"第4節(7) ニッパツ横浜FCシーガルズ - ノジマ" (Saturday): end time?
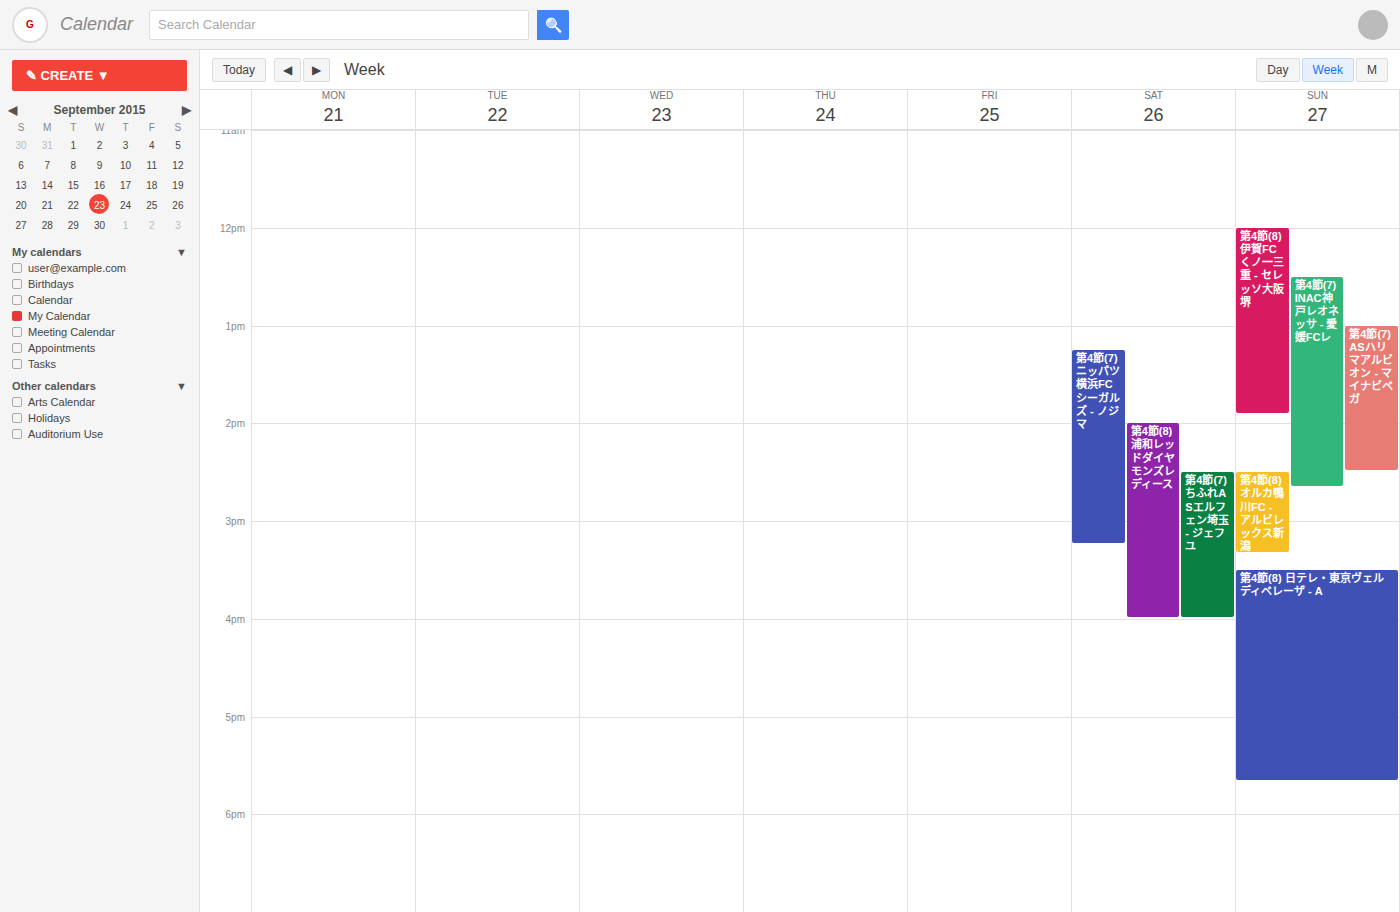
3:15 PM